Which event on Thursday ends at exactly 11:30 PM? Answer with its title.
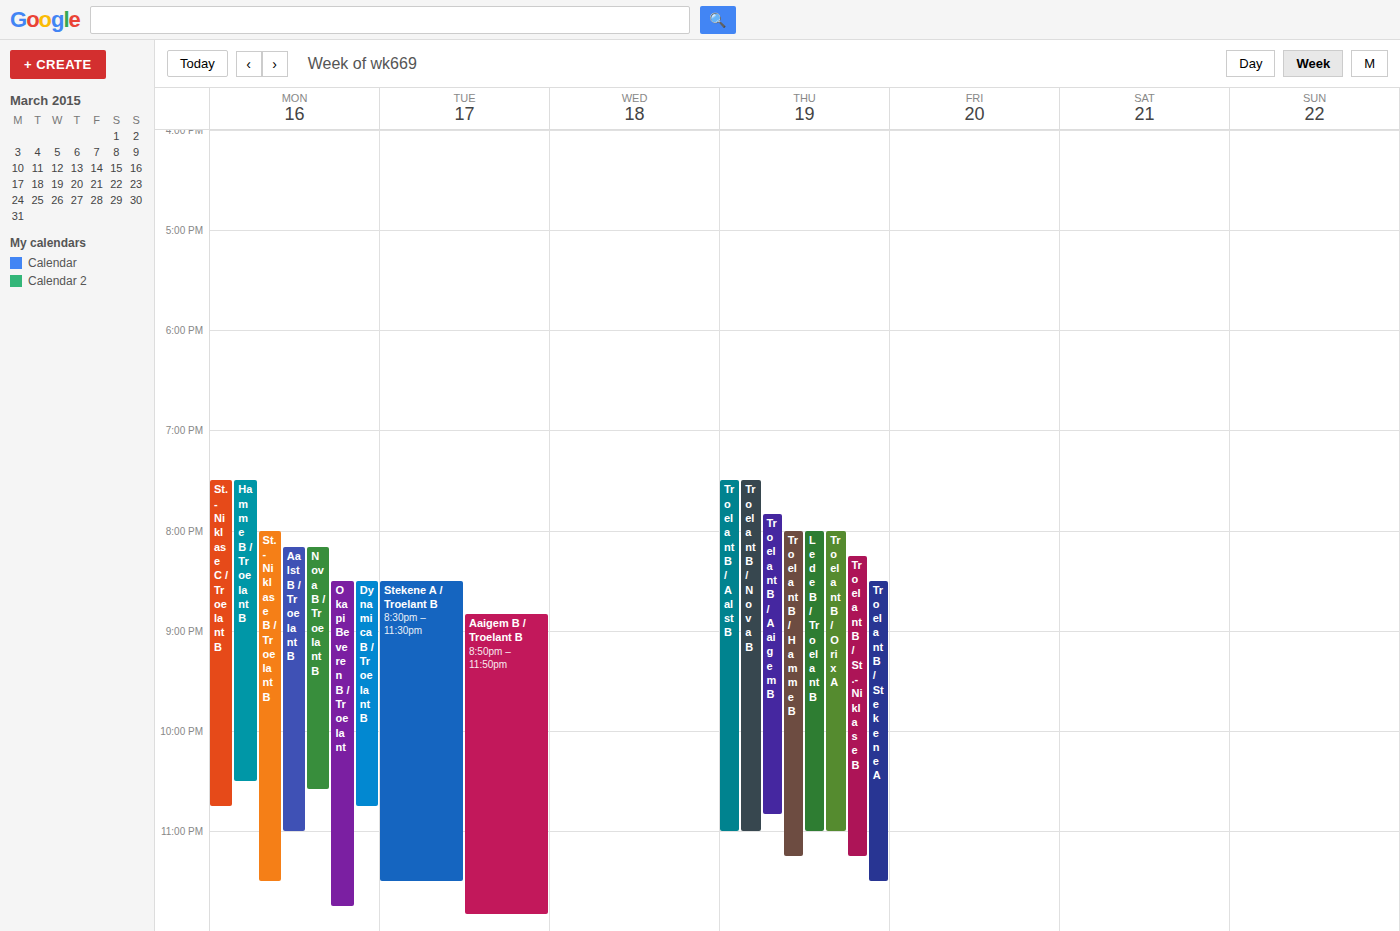
"Troelant B / Stekene A"